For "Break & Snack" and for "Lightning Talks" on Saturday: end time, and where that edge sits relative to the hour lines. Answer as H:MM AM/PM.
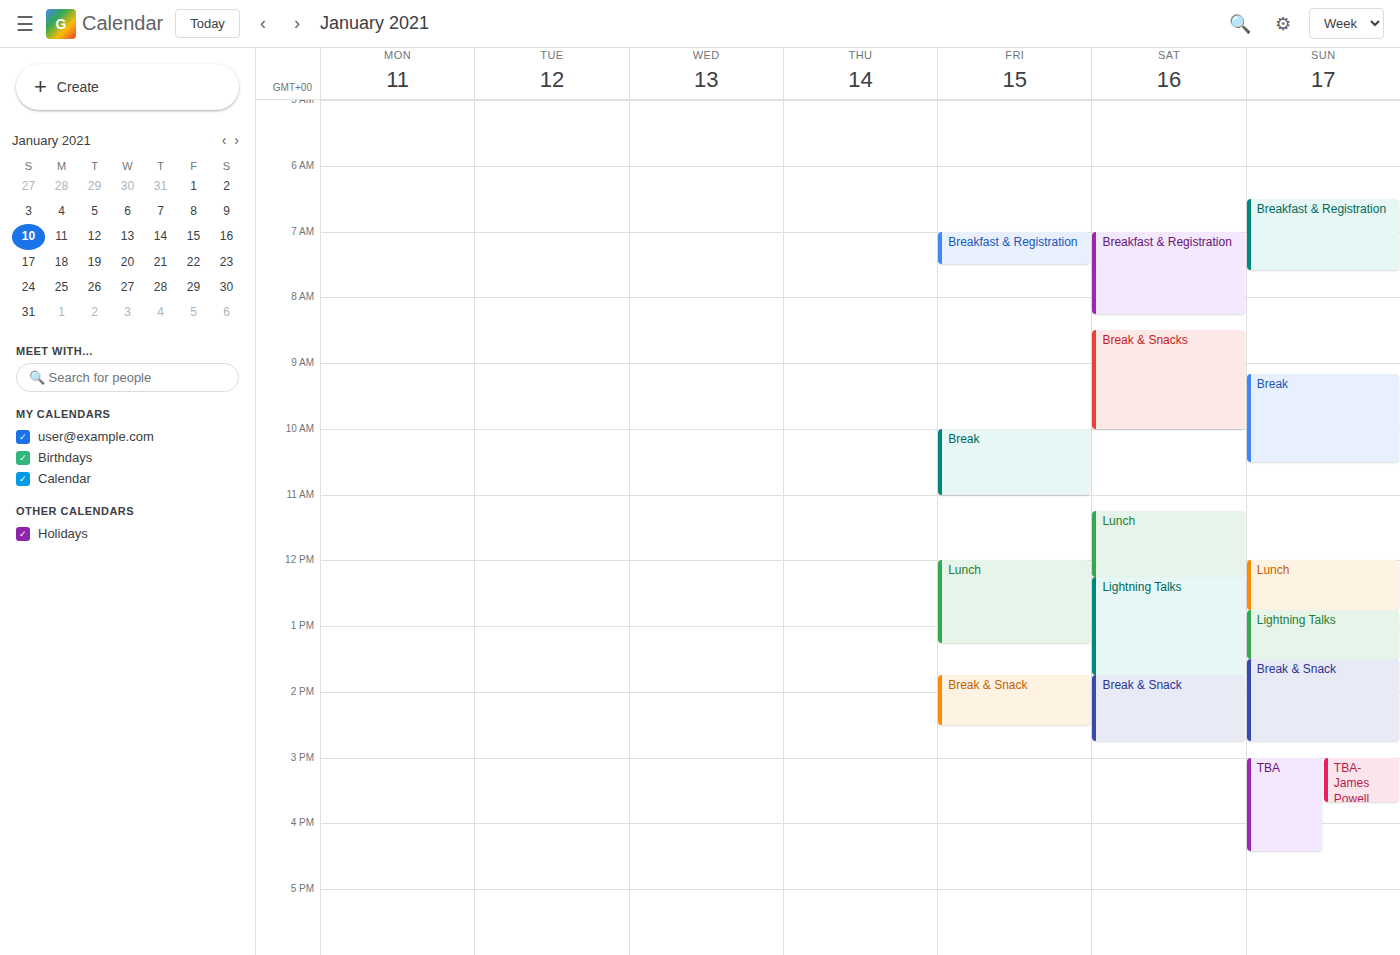
"Break & Snack": 2:45 PM, neither: three quarters of the way from the 2 PM line to the 3 PM line. "Lightning Talks": 1:45 PM, neither: three quarters of the way from the 1 PM line to the 2 PM line.